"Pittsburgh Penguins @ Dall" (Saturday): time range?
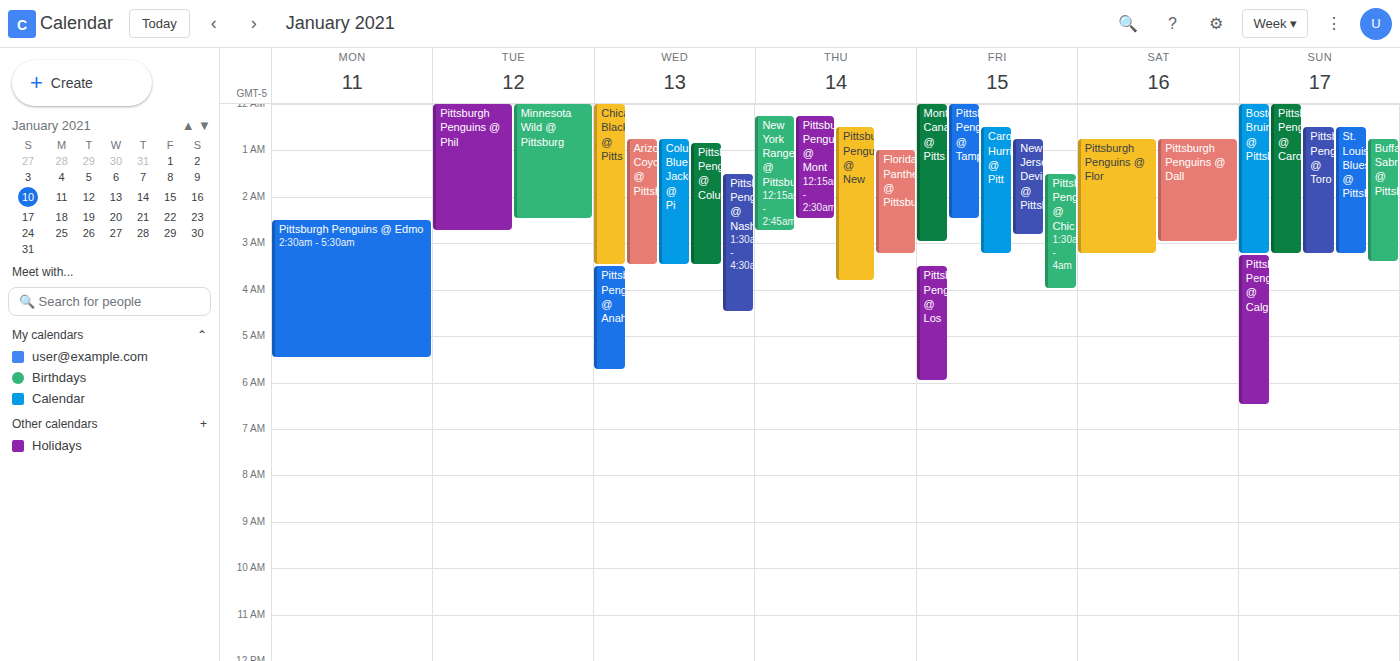
12:45 AM to 3:00 AM